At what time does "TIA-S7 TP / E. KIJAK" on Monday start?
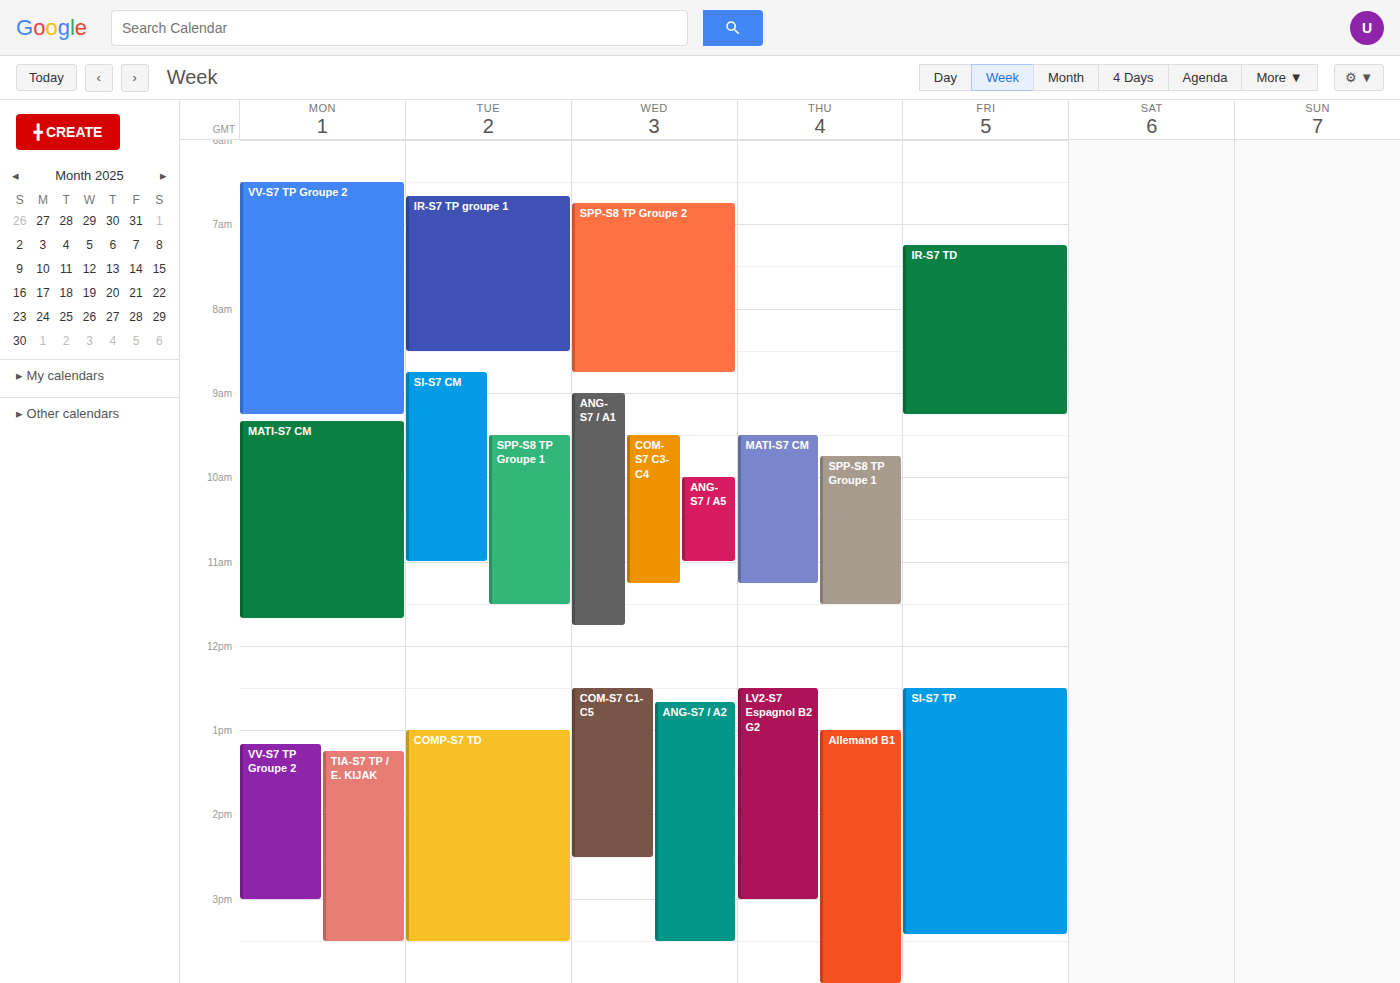
1:15 PM